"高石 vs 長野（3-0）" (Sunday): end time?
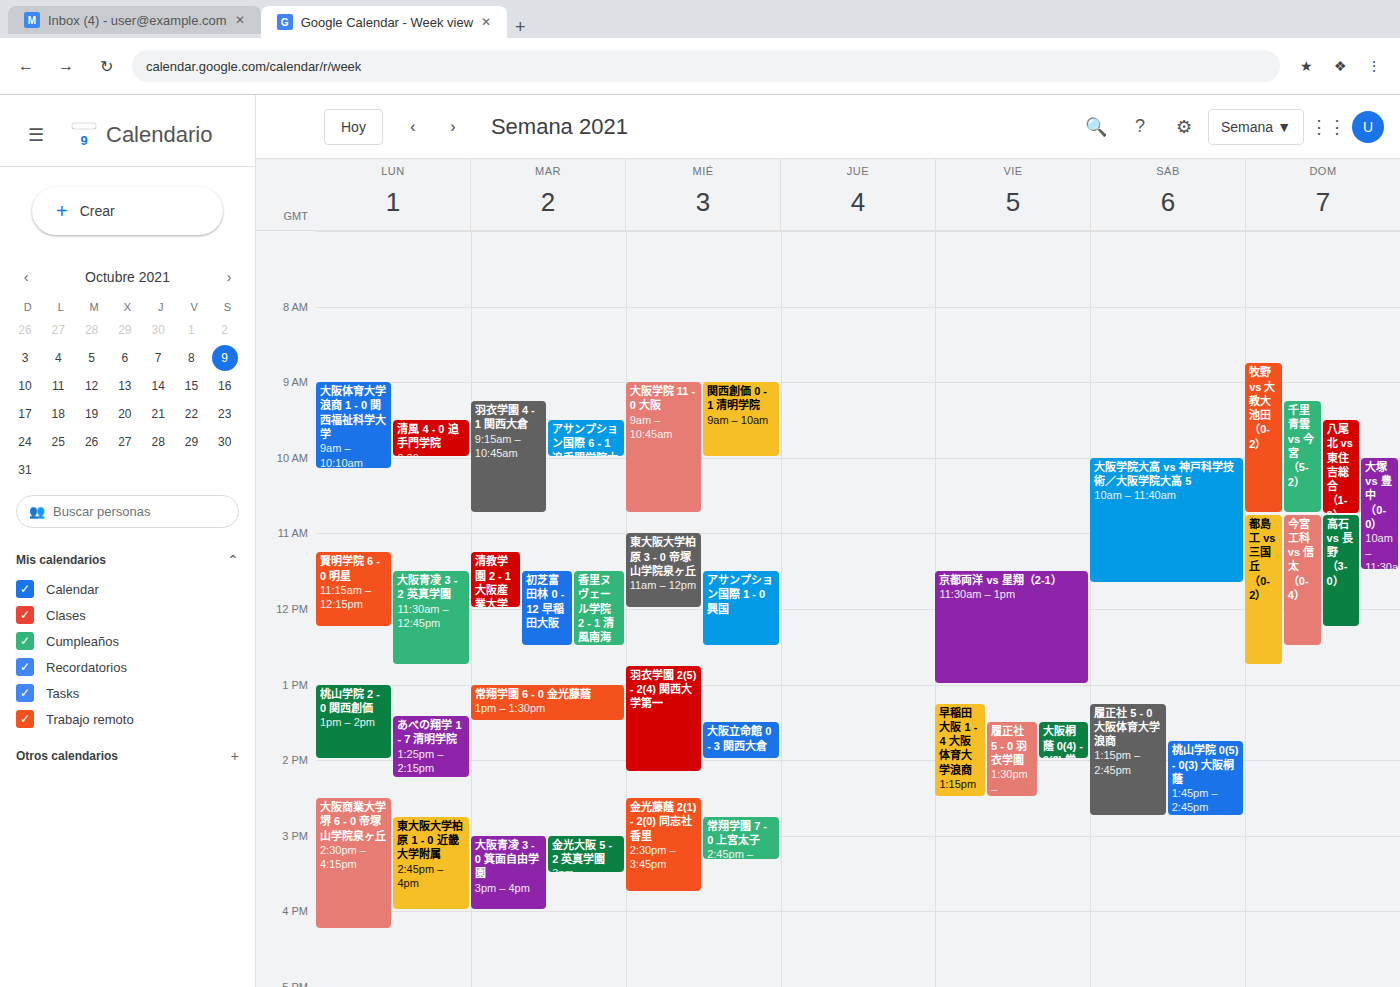
12:15